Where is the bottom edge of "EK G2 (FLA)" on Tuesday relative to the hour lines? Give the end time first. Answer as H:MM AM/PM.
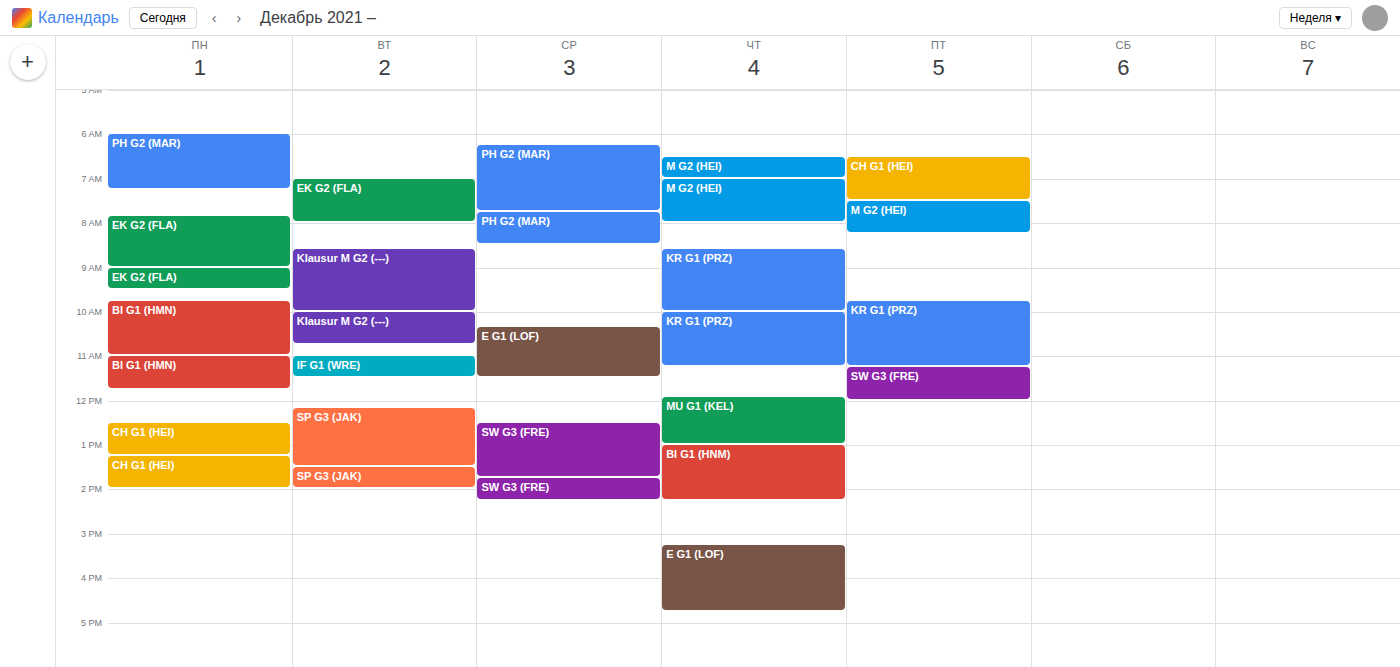
8:00 AM -- exactly on the 8 AM line.